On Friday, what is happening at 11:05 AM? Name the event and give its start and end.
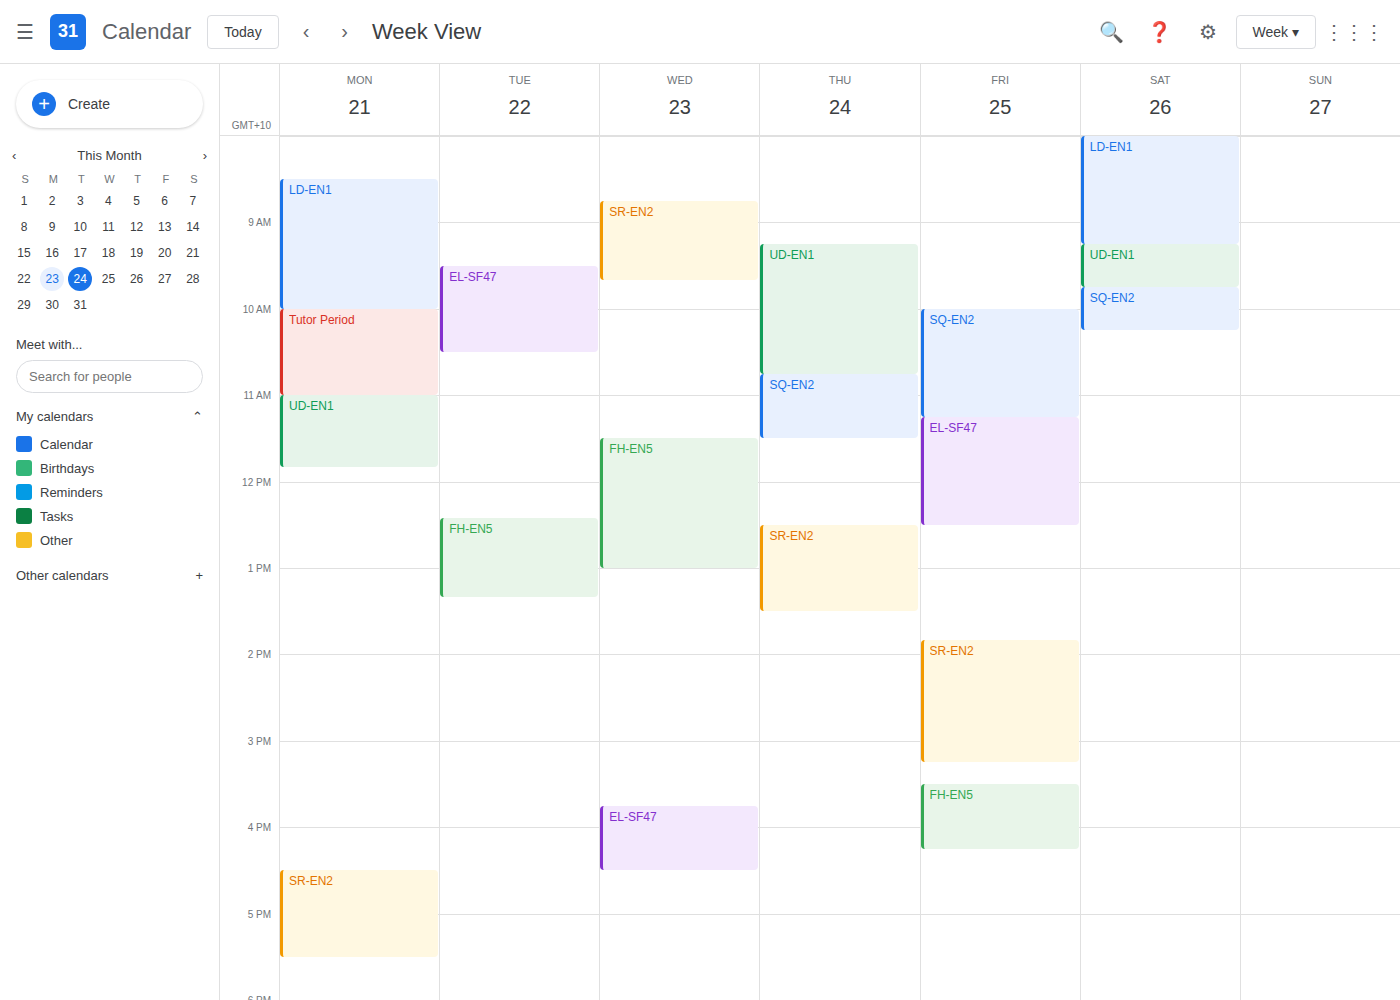
"SQ-EN2", 10:00 AM to 11:15 AM